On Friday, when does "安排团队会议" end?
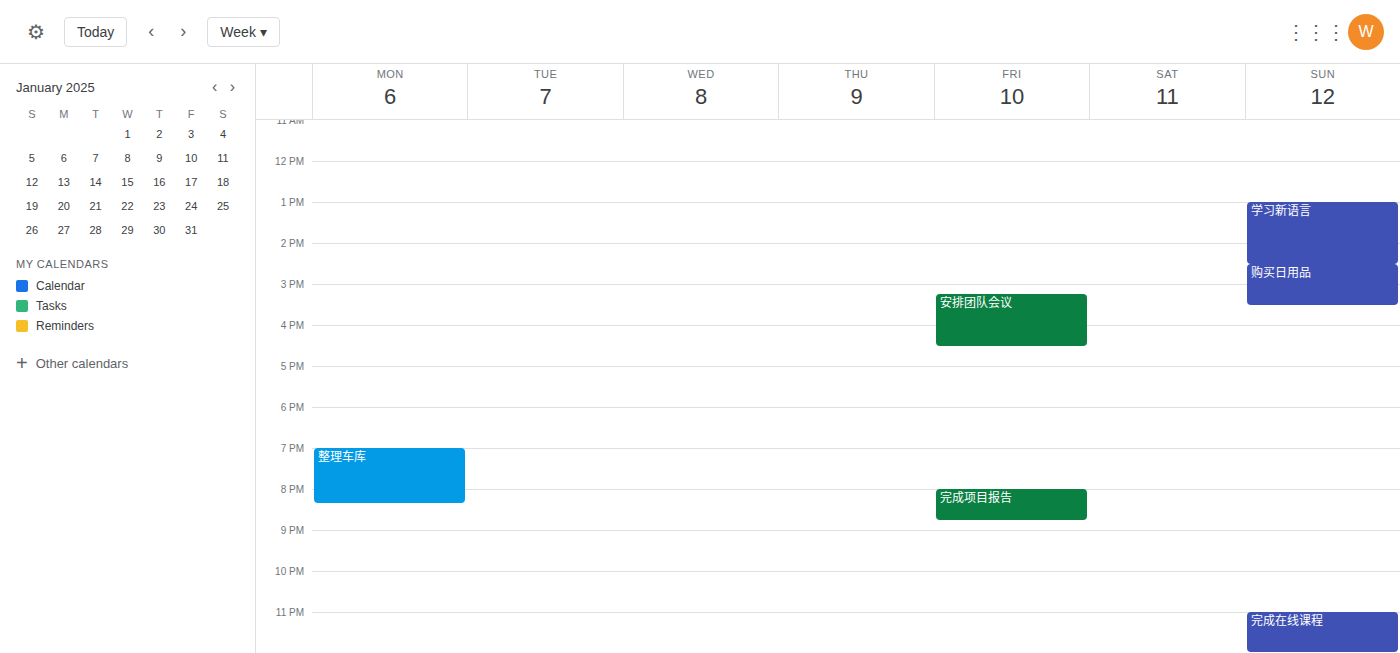
4:30 PM